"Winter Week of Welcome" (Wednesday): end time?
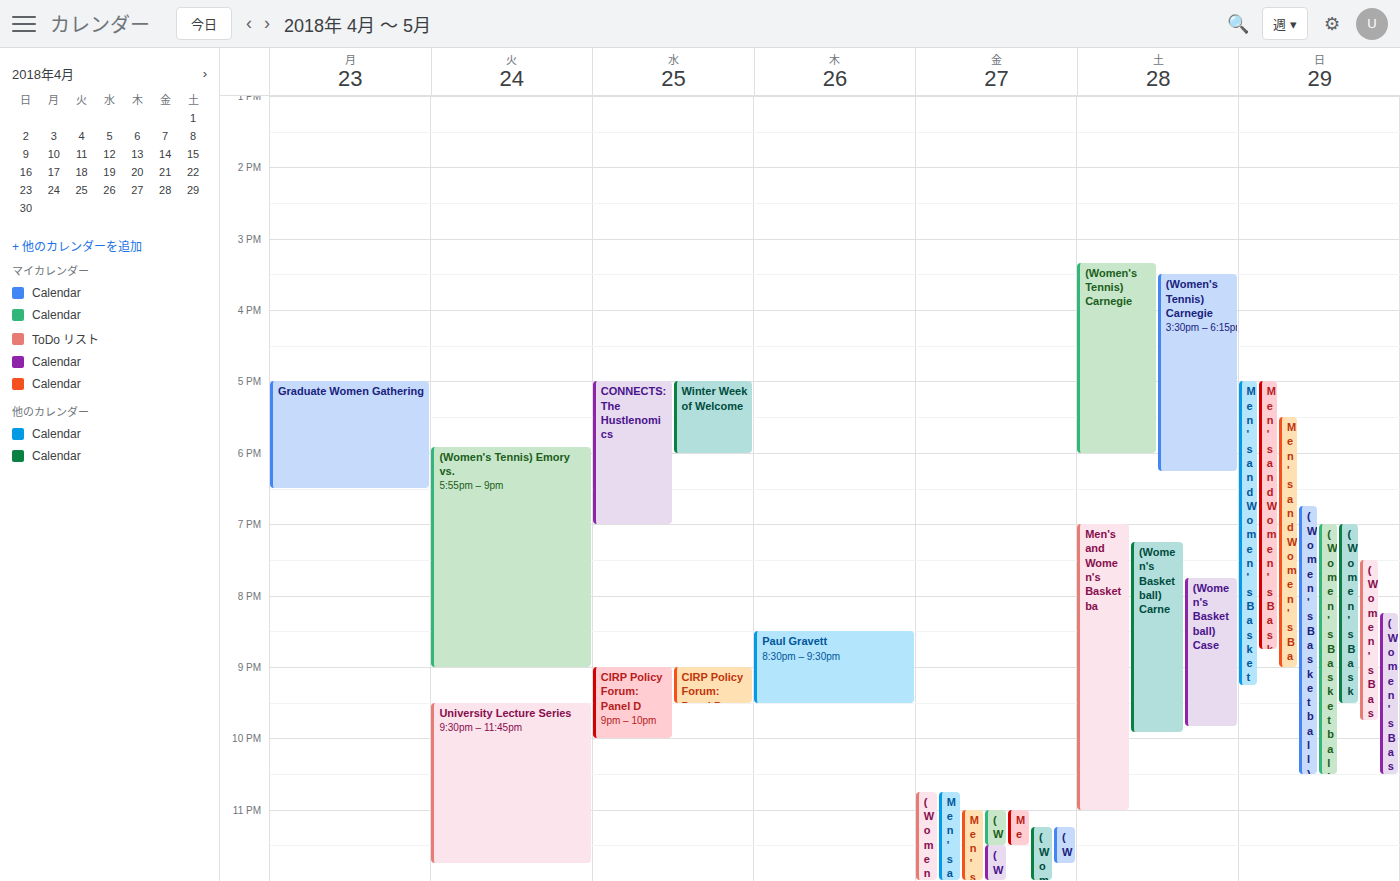
6:00 PM